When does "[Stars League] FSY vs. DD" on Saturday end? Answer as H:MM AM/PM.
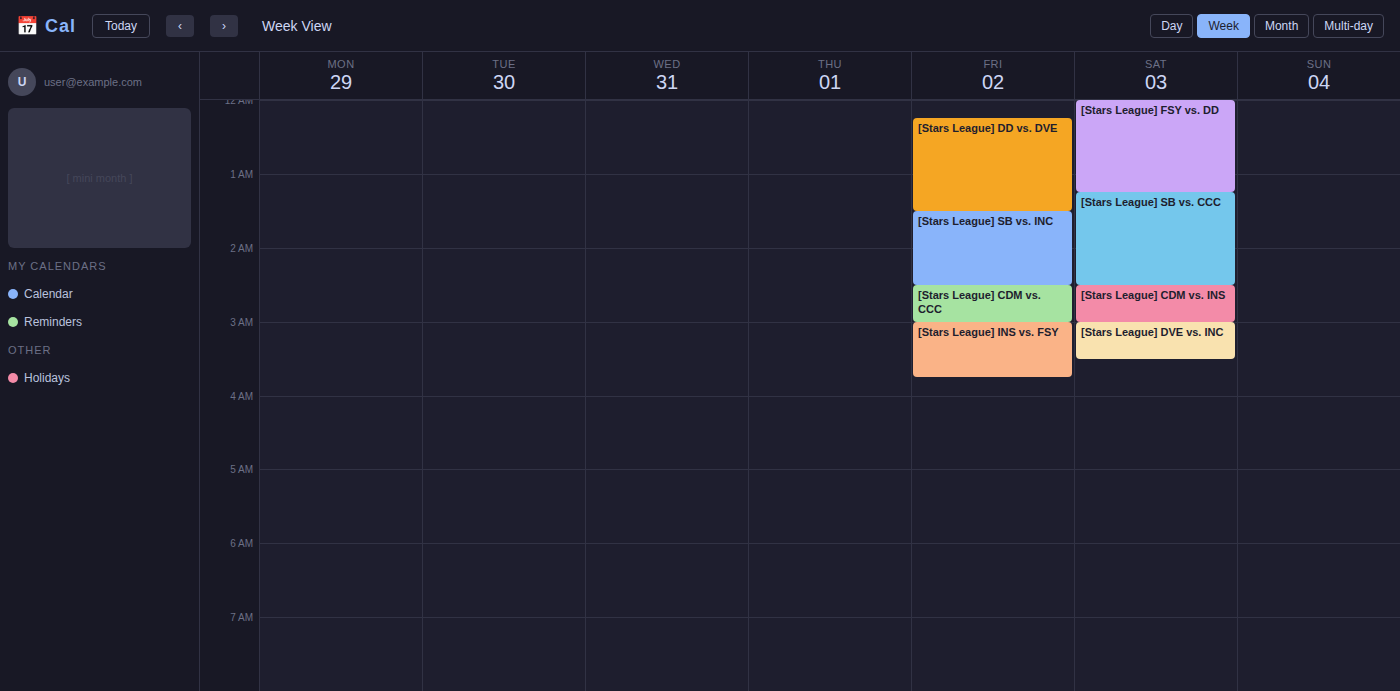
1:15 AM